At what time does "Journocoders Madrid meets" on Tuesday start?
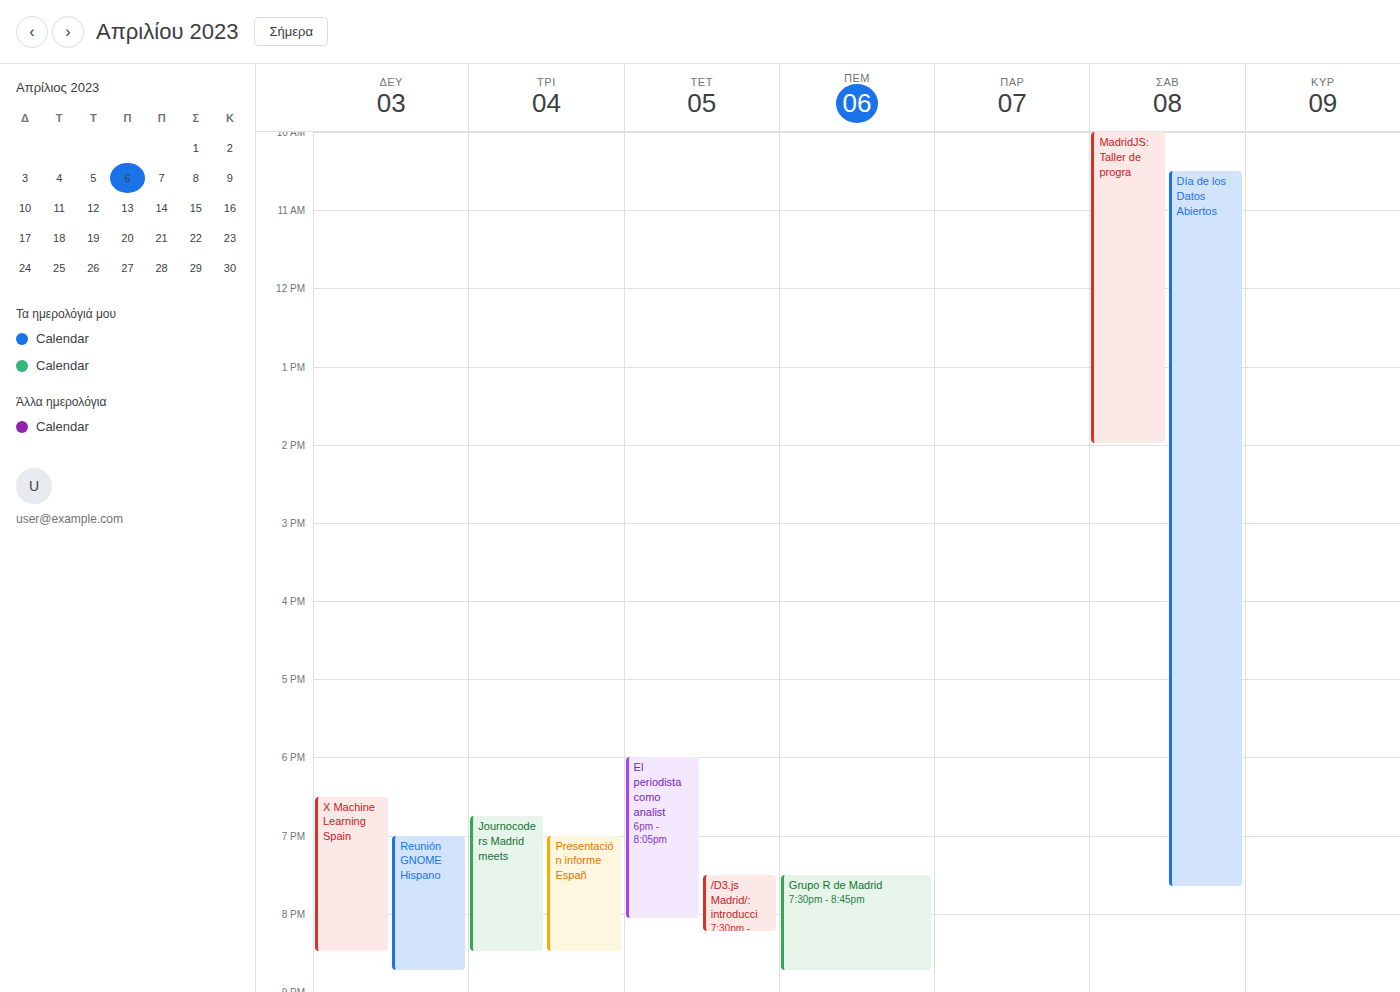
6:45 PM